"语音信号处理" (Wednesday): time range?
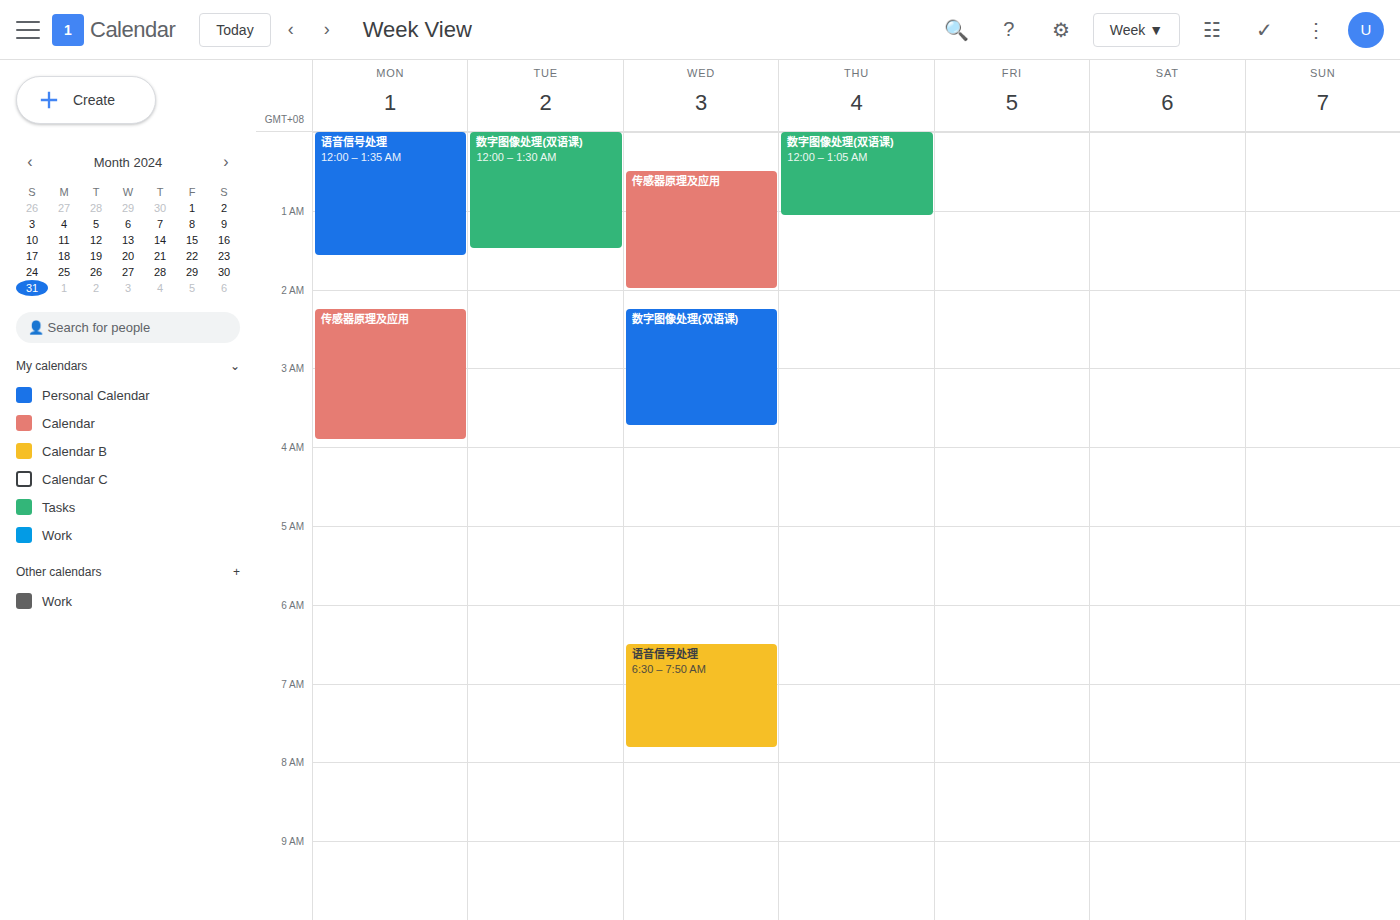
06:30 to 07:50